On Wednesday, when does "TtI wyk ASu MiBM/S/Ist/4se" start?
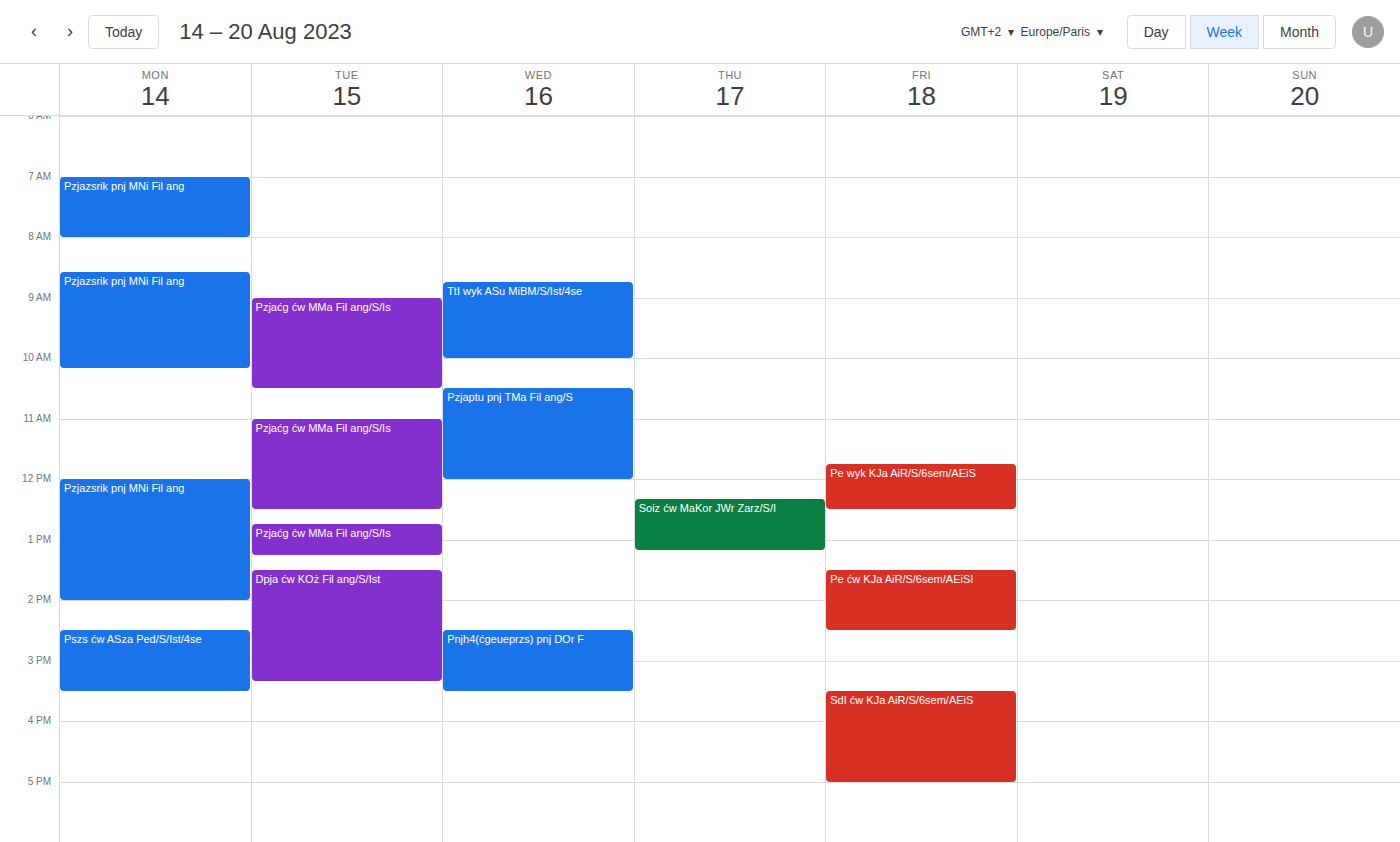
8:45 AM